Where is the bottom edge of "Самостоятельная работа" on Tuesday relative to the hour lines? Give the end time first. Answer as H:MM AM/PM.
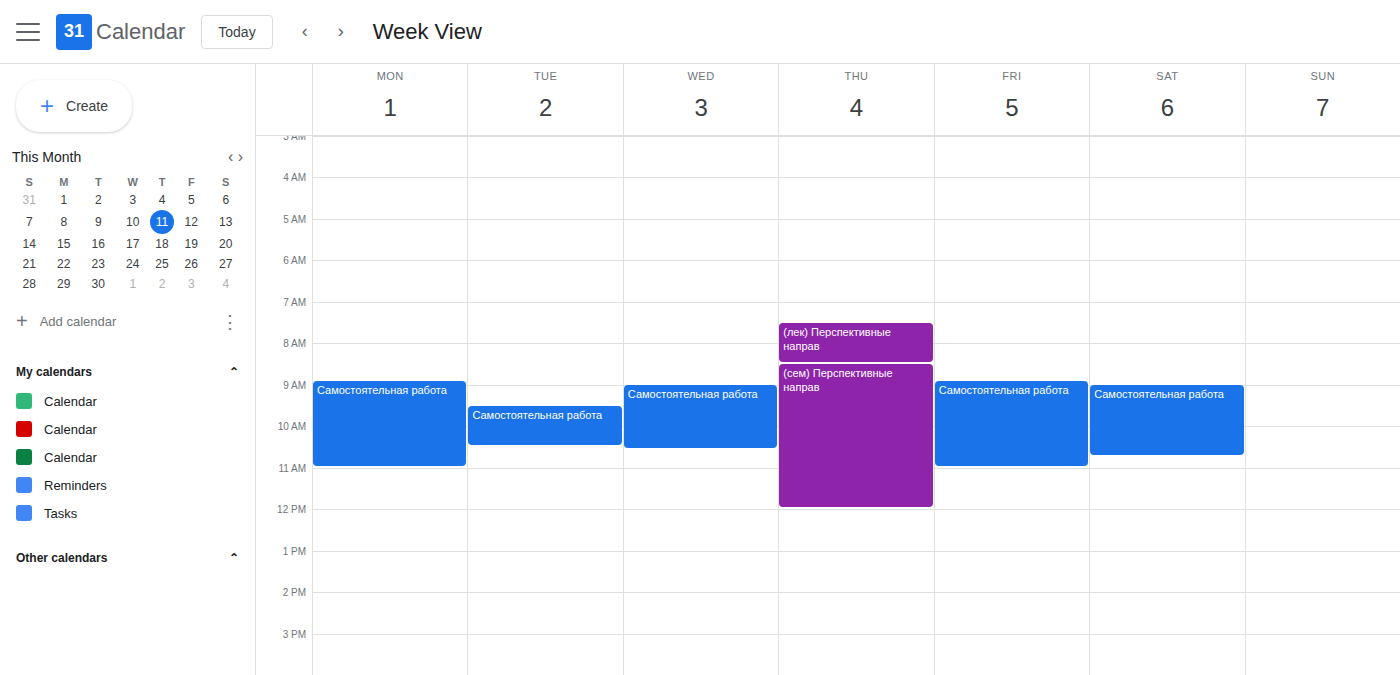
10:30 AM -- halfway between the 10 AM and 11 AM lines.